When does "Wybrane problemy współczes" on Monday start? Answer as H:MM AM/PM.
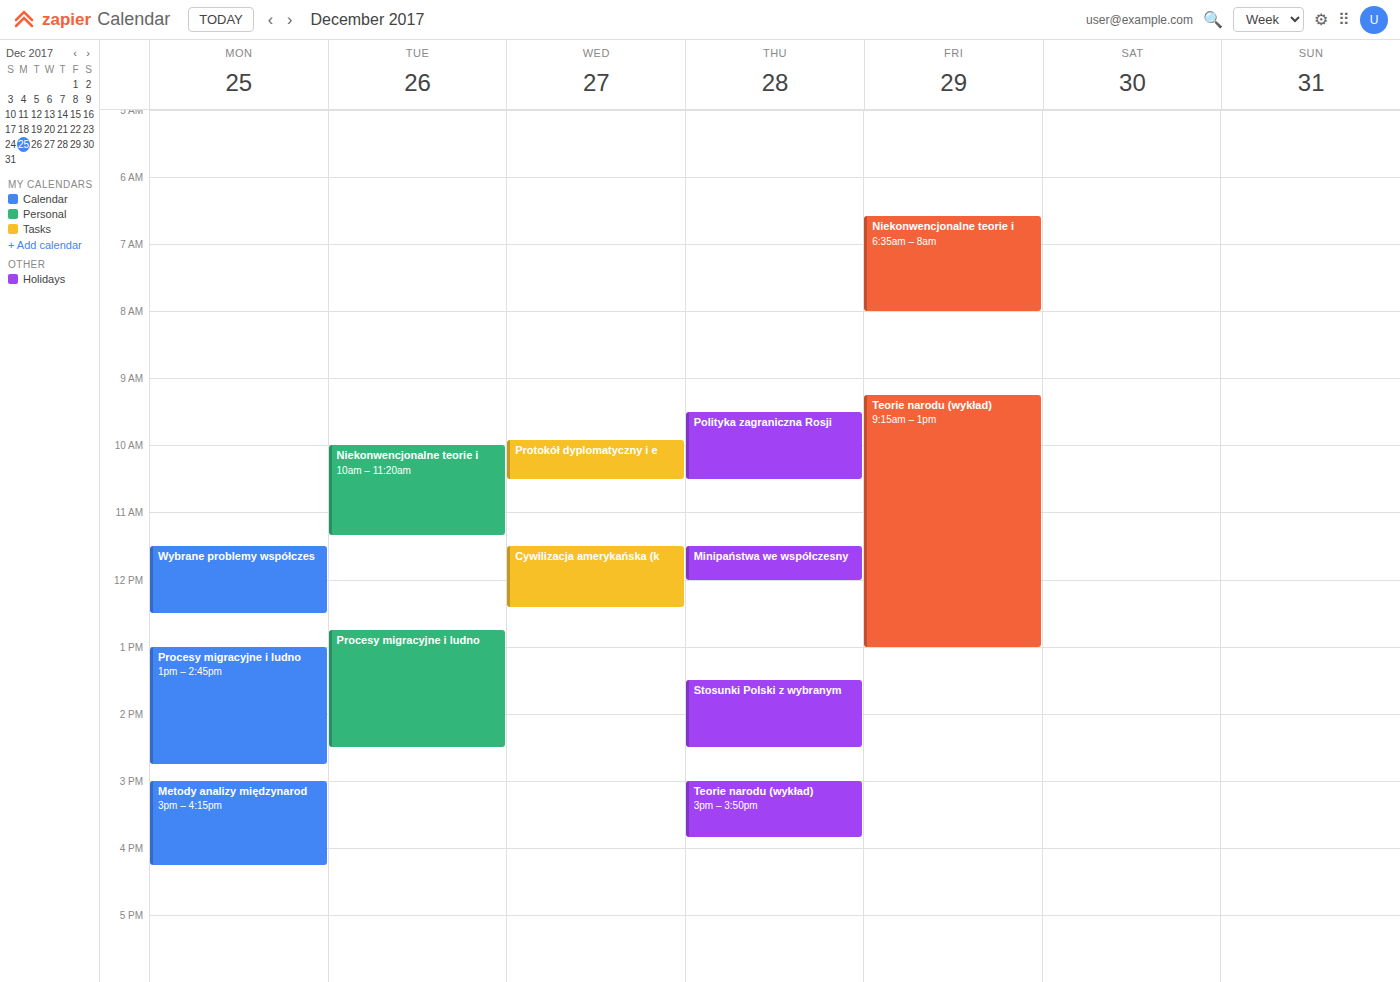
11:30 AM